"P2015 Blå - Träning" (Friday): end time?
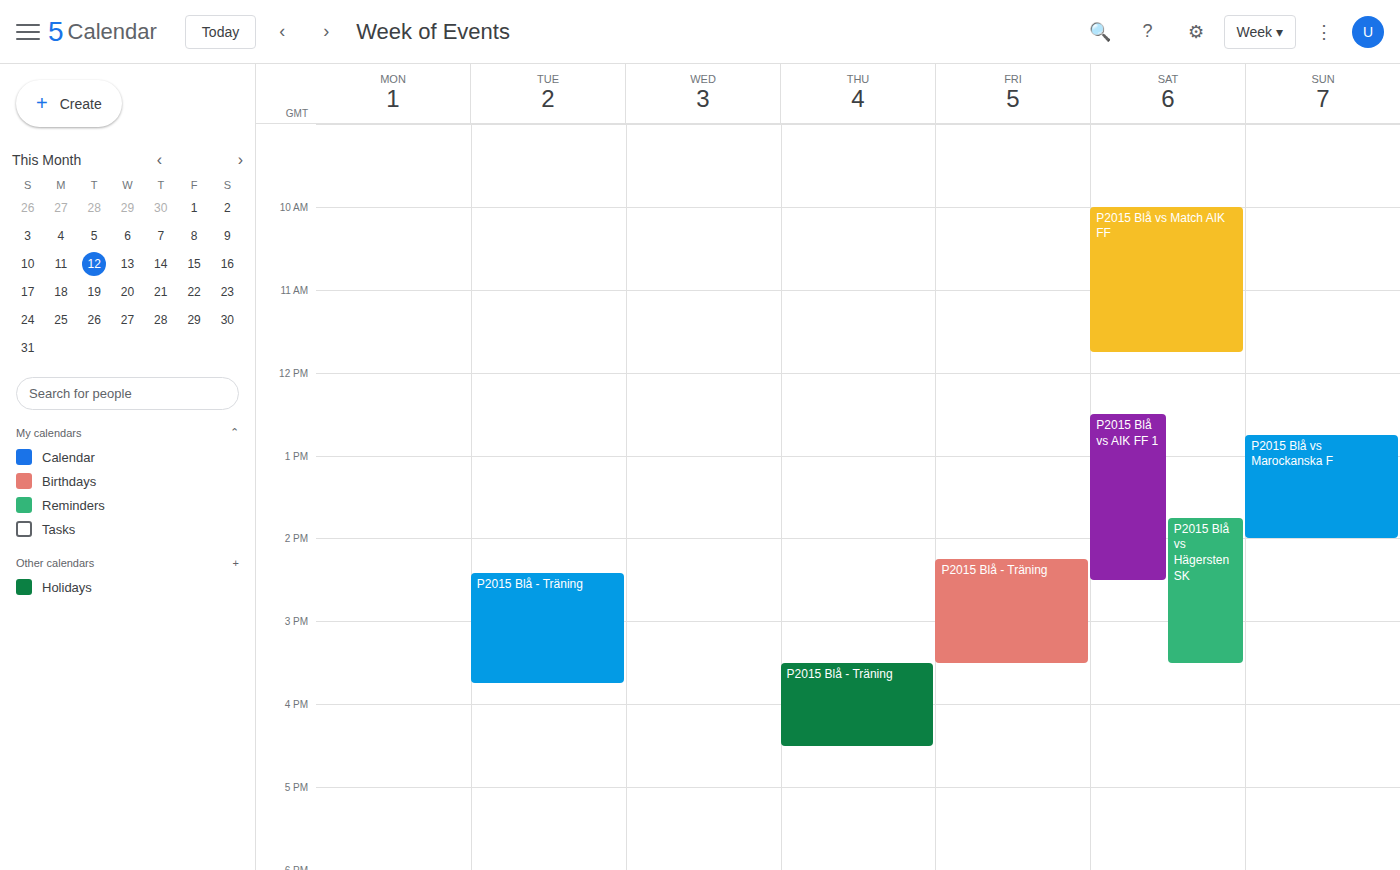
3:30 PM